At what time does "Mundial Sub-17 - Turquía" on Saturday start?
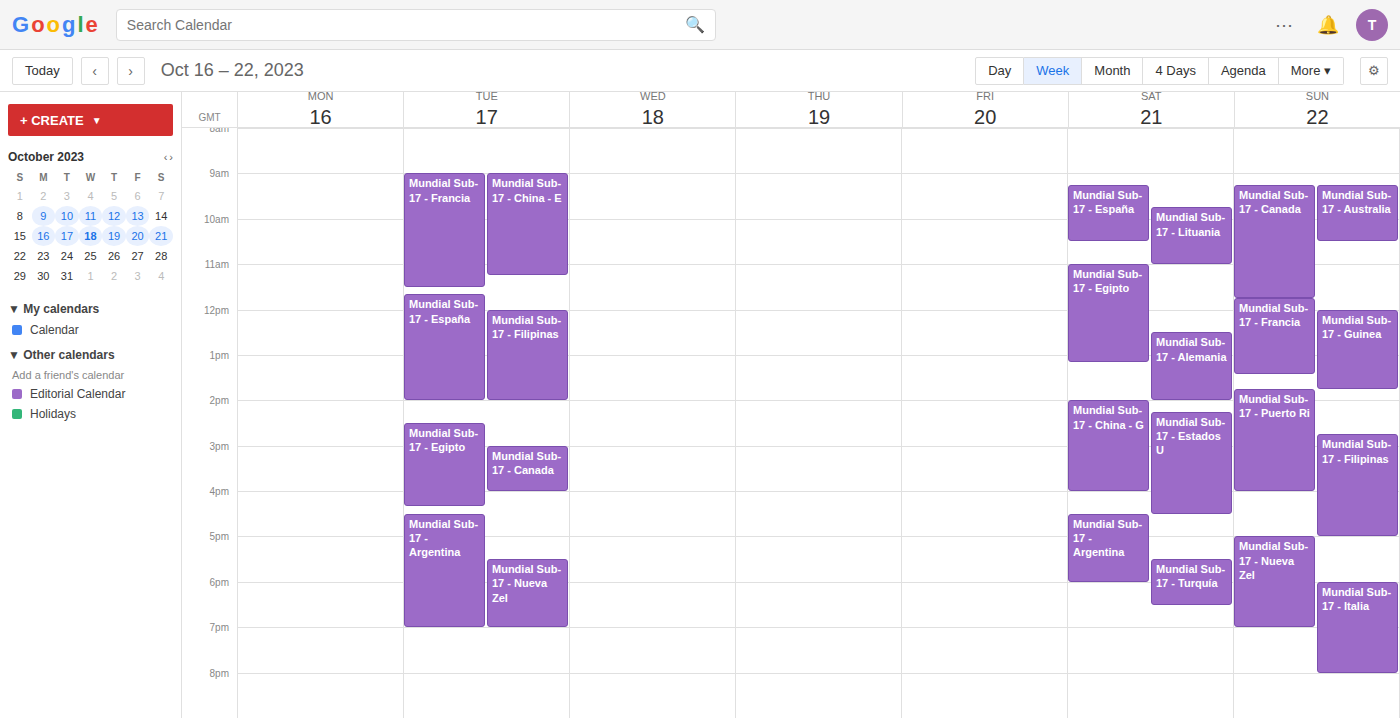
5:30 PM